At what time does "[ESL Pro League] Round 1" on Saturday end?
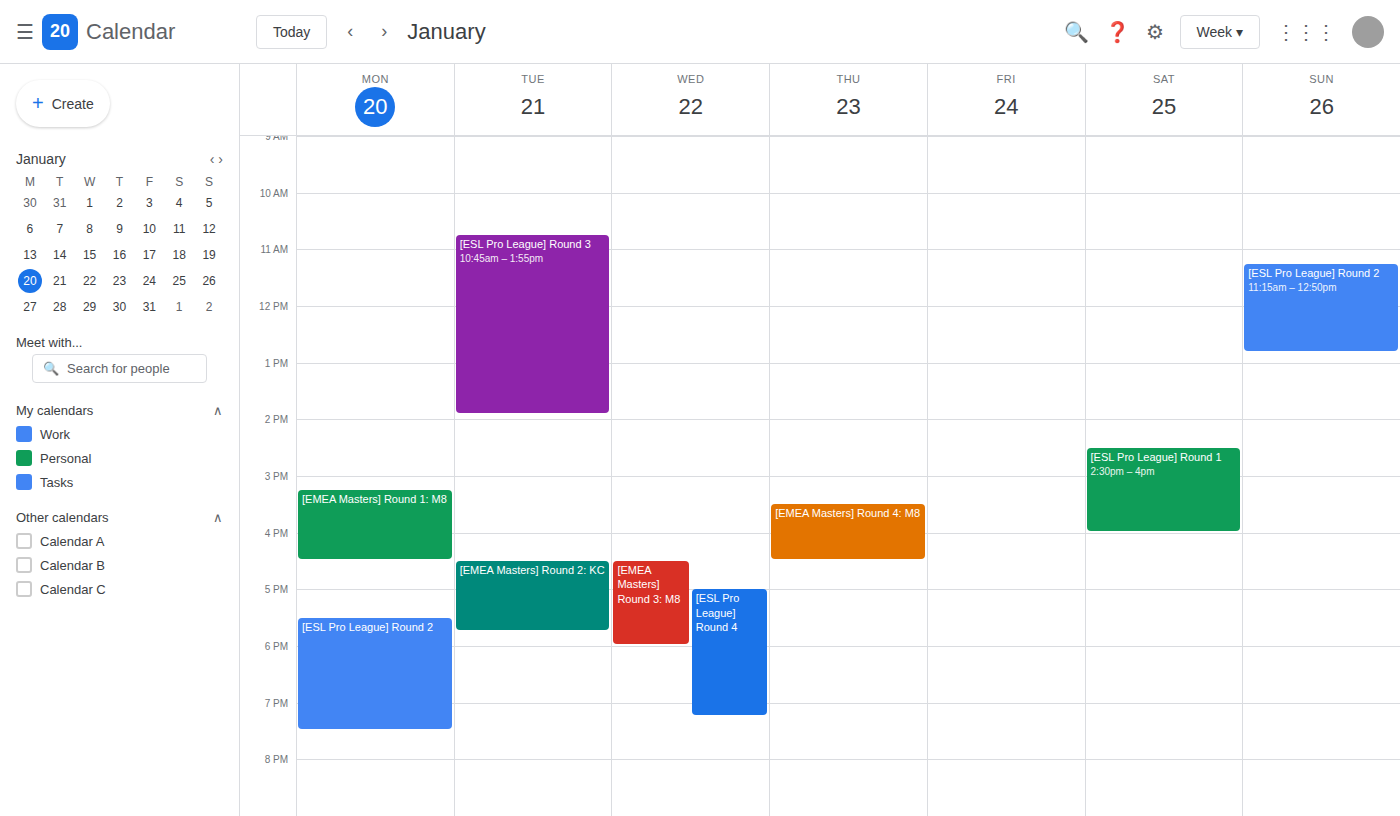
4:00 PM